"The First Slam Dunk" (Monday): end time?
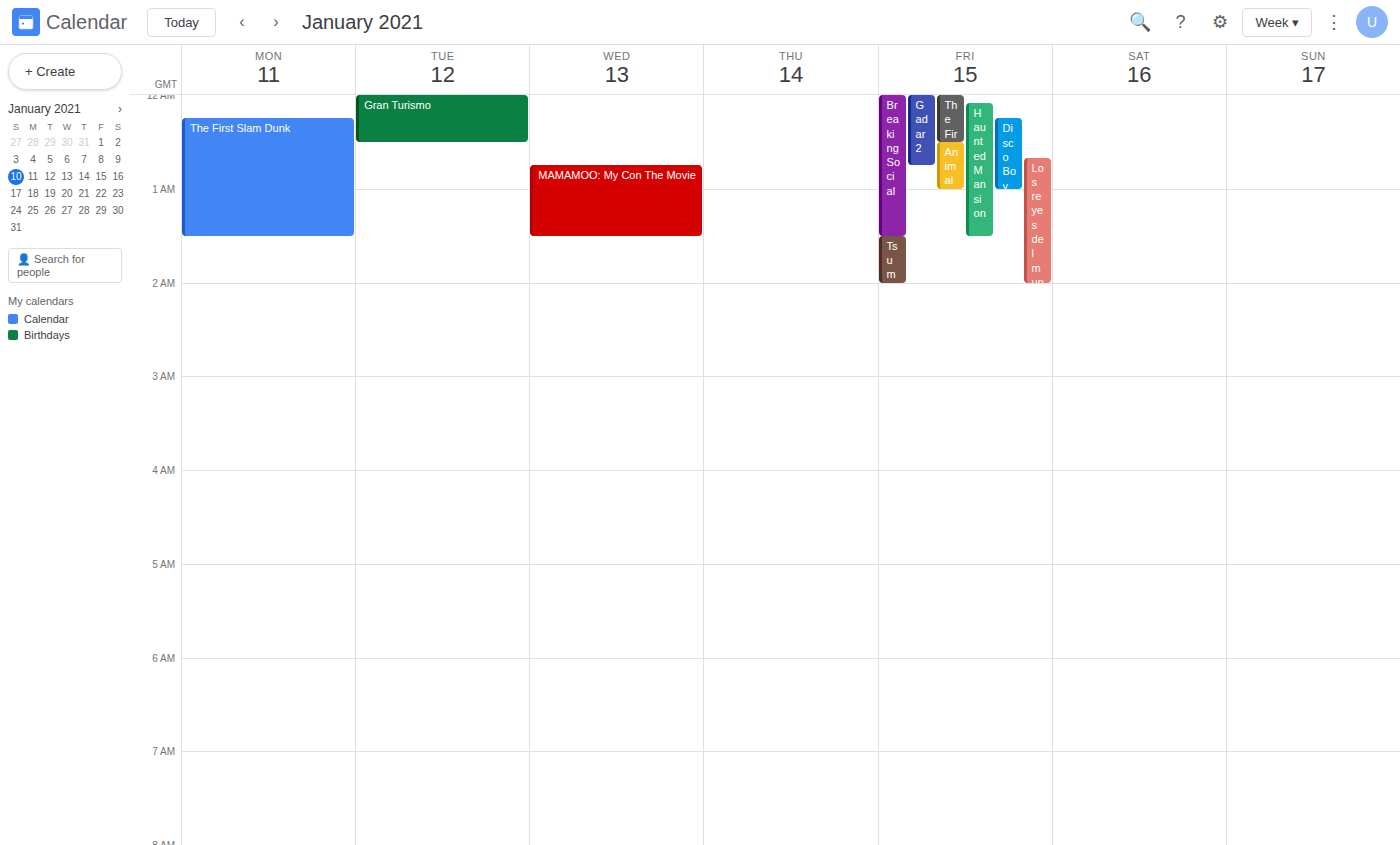
01:30